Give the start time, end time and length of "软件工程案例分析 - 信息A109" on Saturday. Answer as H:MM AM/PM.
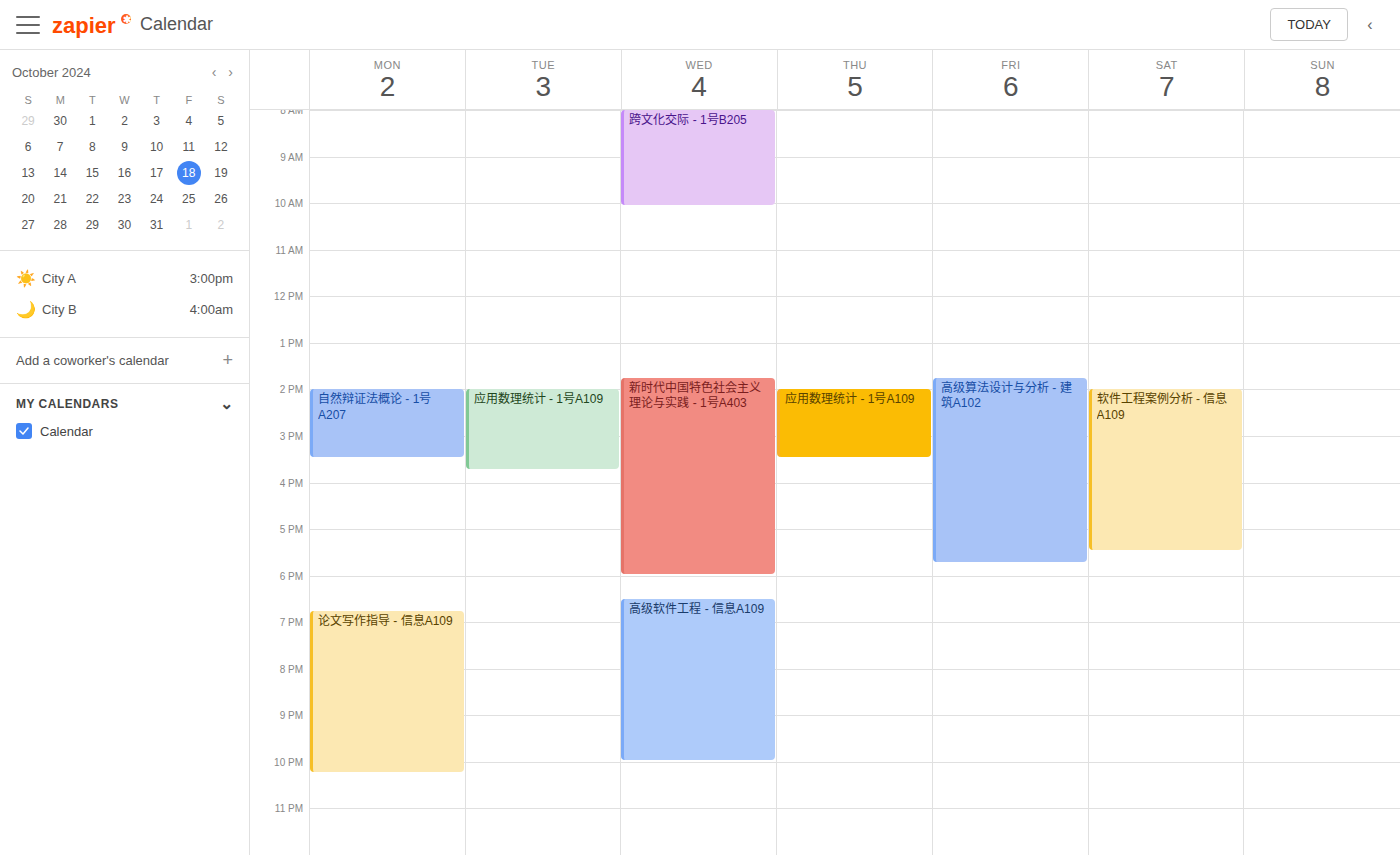
2:00 PM to 5:30 PM, 3 hours 30 minutes